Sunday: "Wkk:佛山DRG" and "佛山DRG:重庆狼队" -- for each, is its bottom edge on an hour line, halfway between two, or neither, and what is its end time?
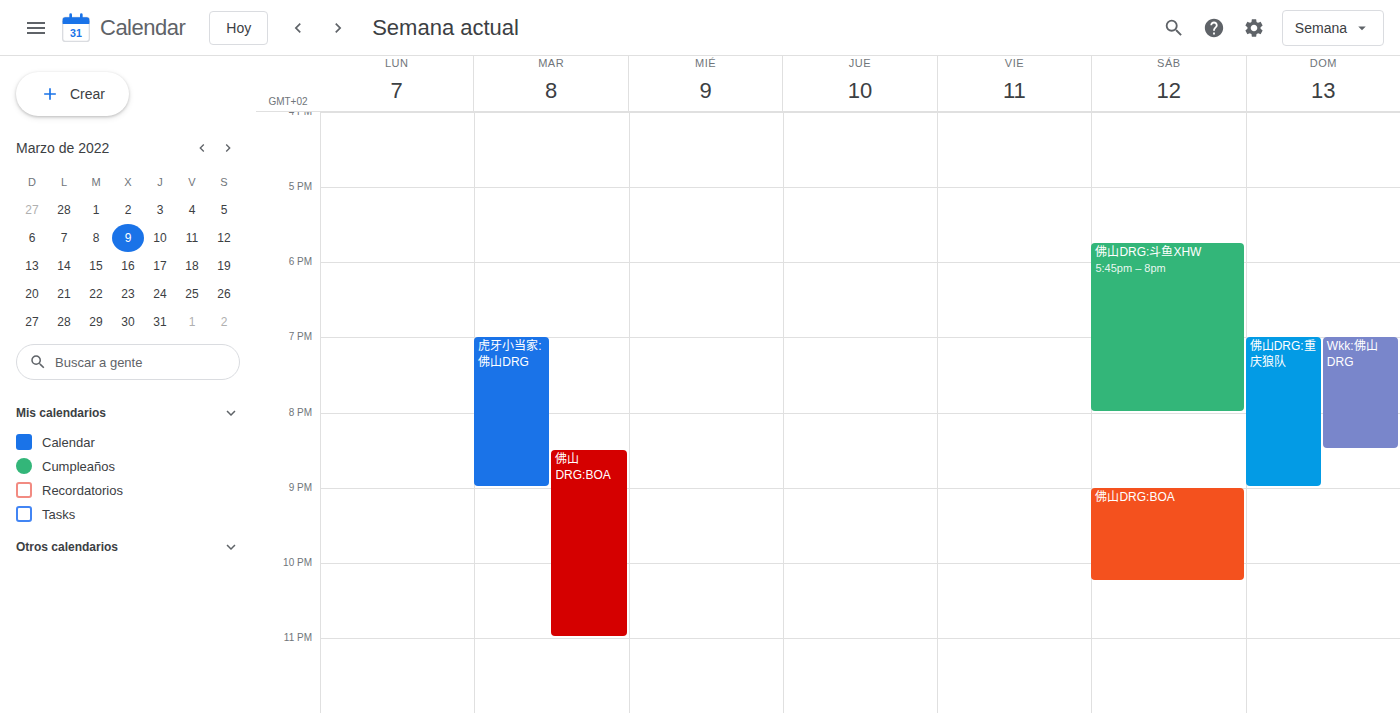
"Wkk:佛山DRG": 20:30, halfway between the 20:00 and 21:00 lines. "佛山DRG:重庆狼队": 21:00, exactly on the 21:00 line.